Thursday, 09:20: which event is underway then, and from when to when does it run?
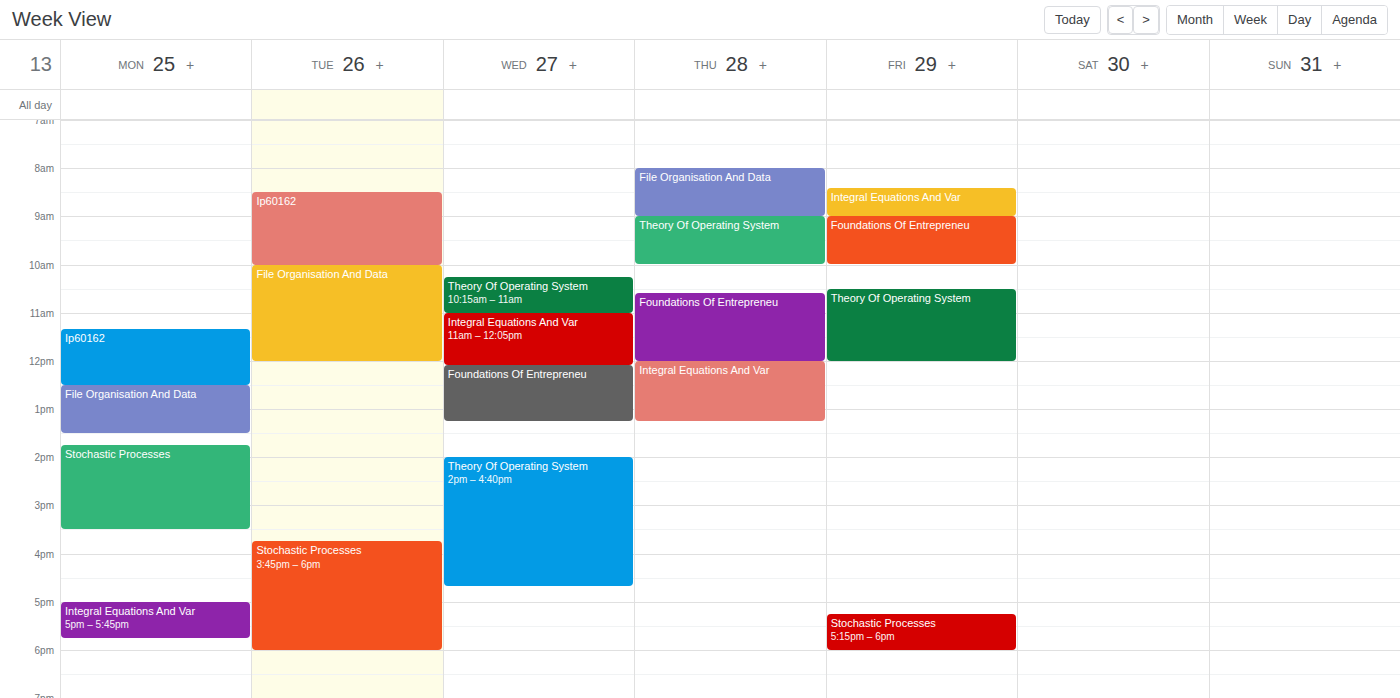
"Theory Of Operating System", 09:00 to 10:00